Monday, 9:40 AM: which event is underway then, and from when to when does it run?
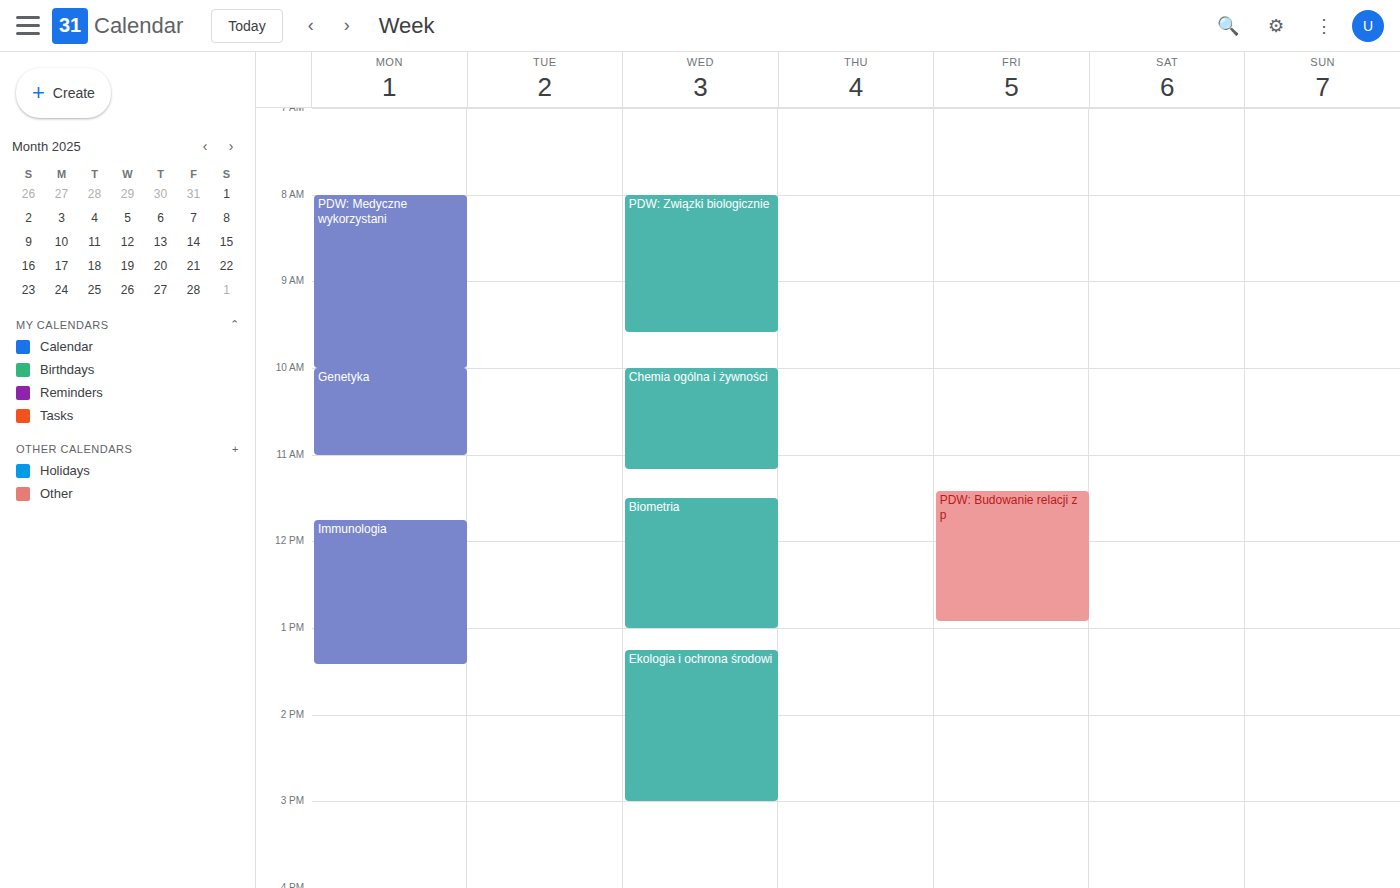
"PDW: Medyczne wykorzystani", 8:00 AM to 10:00 AM